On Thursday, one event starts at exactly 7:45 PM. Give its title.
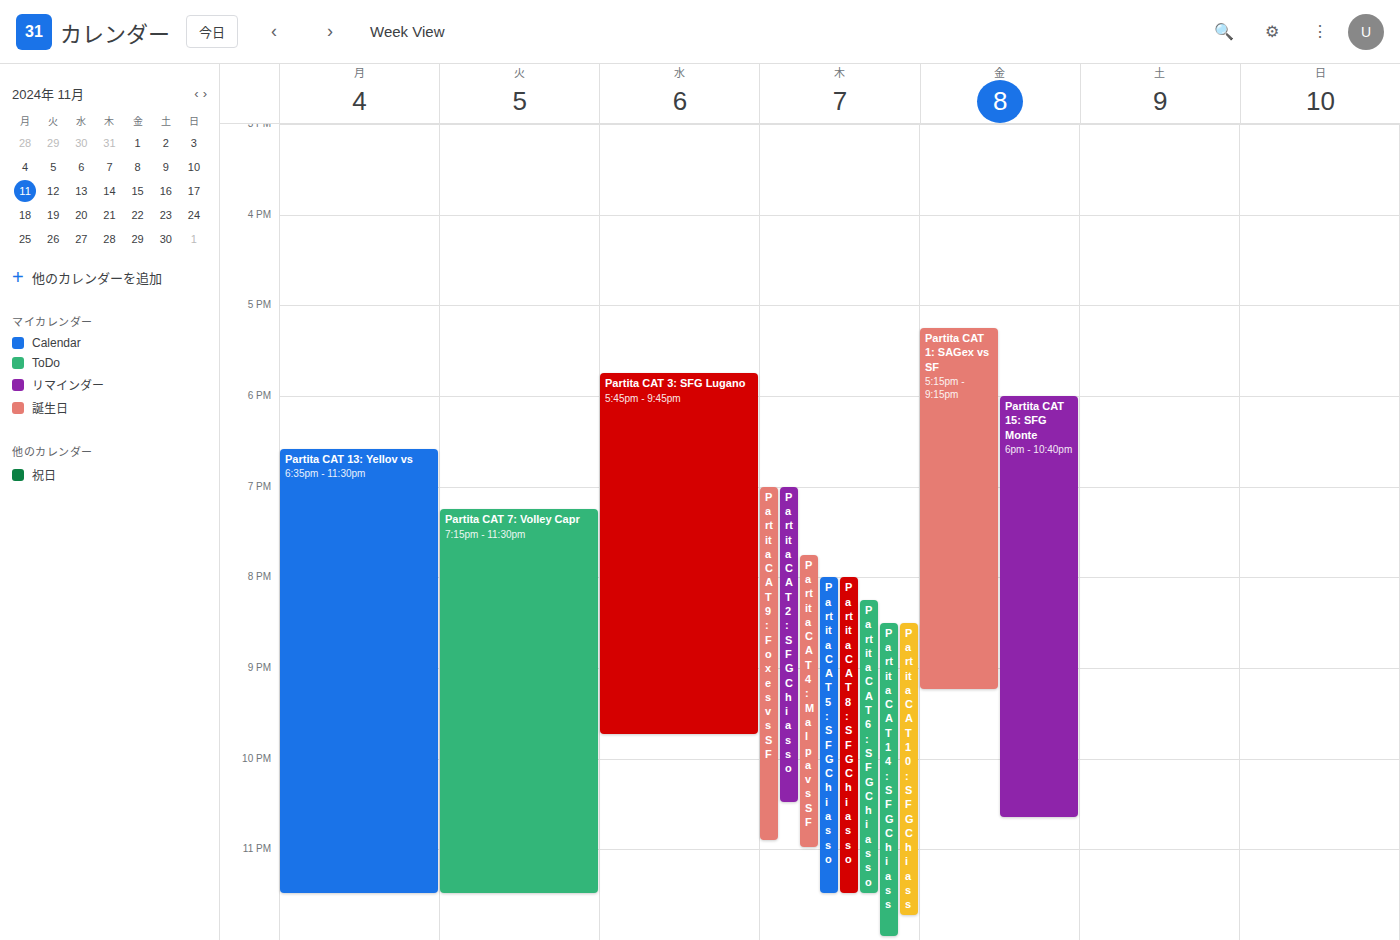
"Partita CAT 4: Malpa vs SF"